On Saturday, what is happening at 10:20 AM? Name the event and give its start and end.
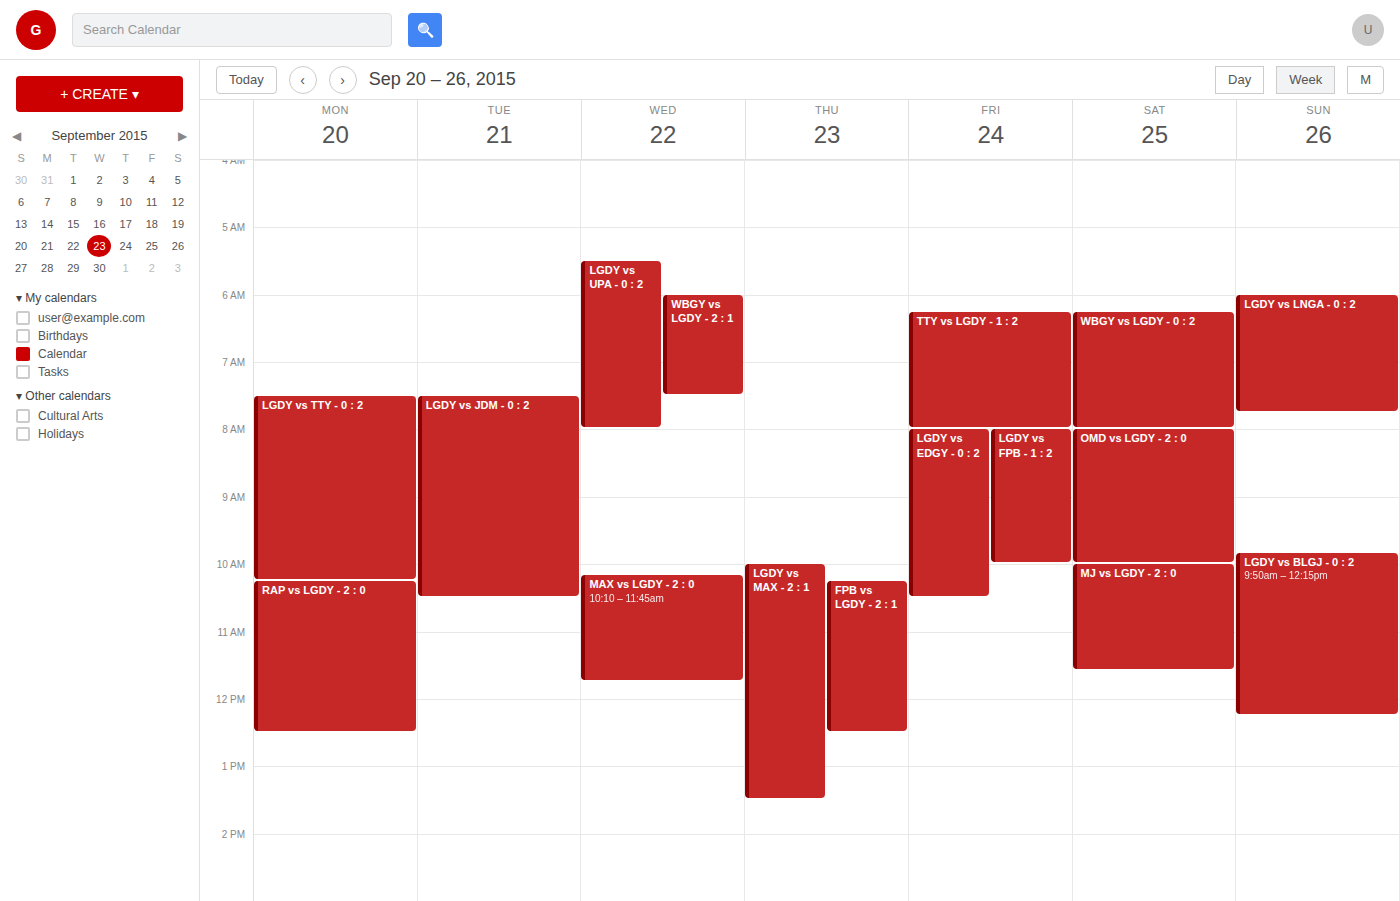
"MJ vs LGDY - 2 : 0", 10:00 AM to 11:35 AM